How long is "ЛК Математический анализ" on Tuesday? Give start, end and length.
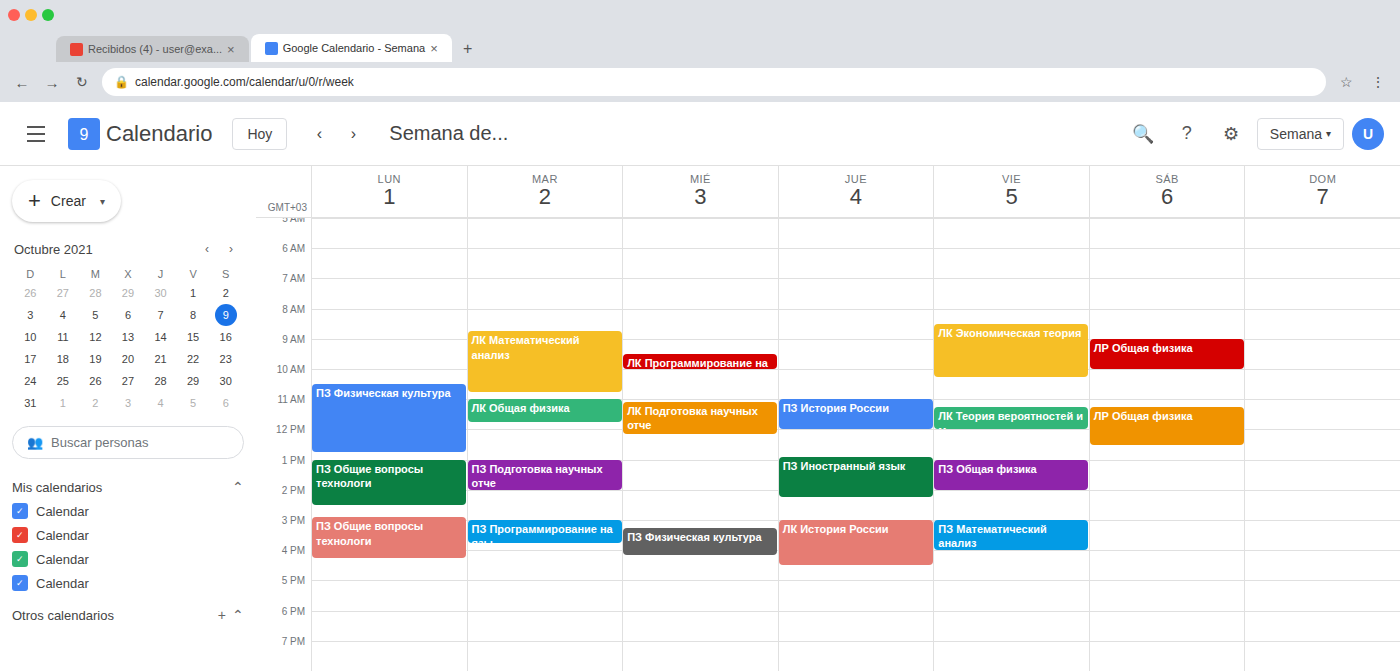
08:45 to 10:45, 2 hours